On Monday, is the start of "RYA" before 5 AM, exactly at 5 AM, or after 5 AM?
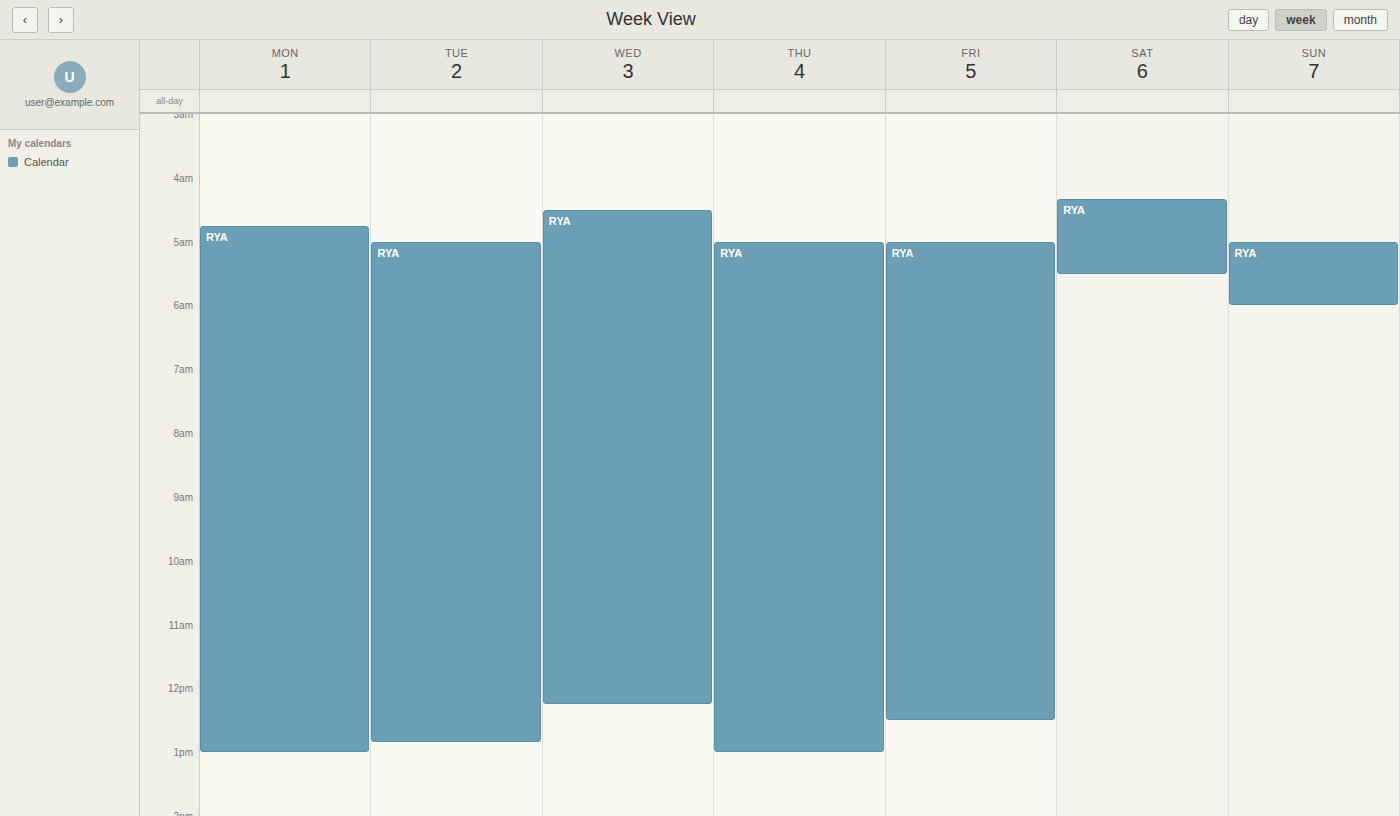
4:45 AM -- before 5 AM, 15 minutes above the 5 AM line.